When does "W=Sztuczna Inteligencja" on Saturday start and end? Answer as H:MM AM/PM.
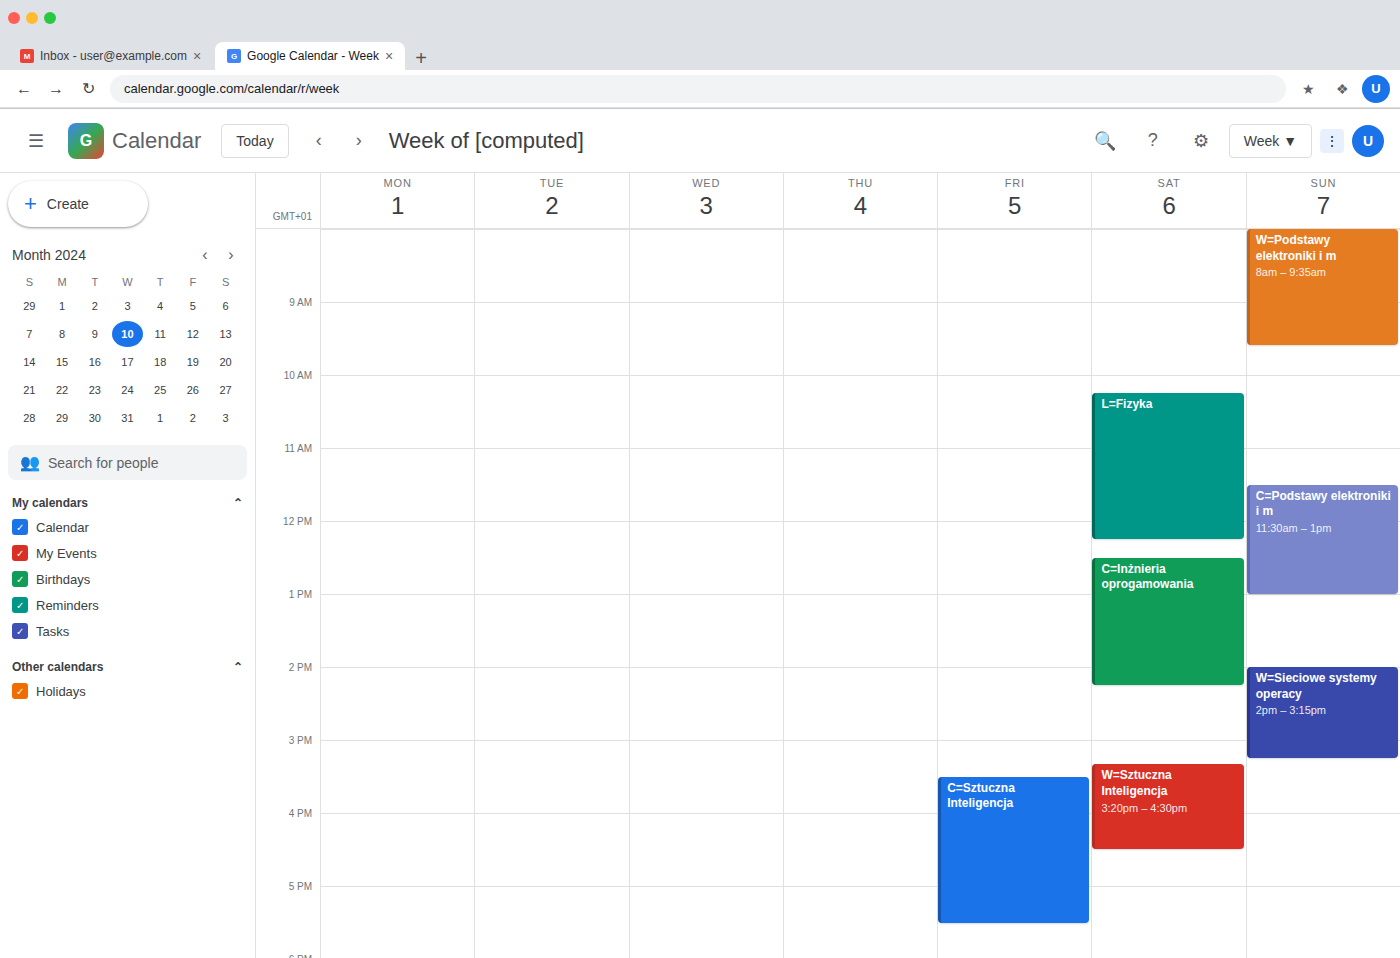
3:20 PM to 4:30 PM